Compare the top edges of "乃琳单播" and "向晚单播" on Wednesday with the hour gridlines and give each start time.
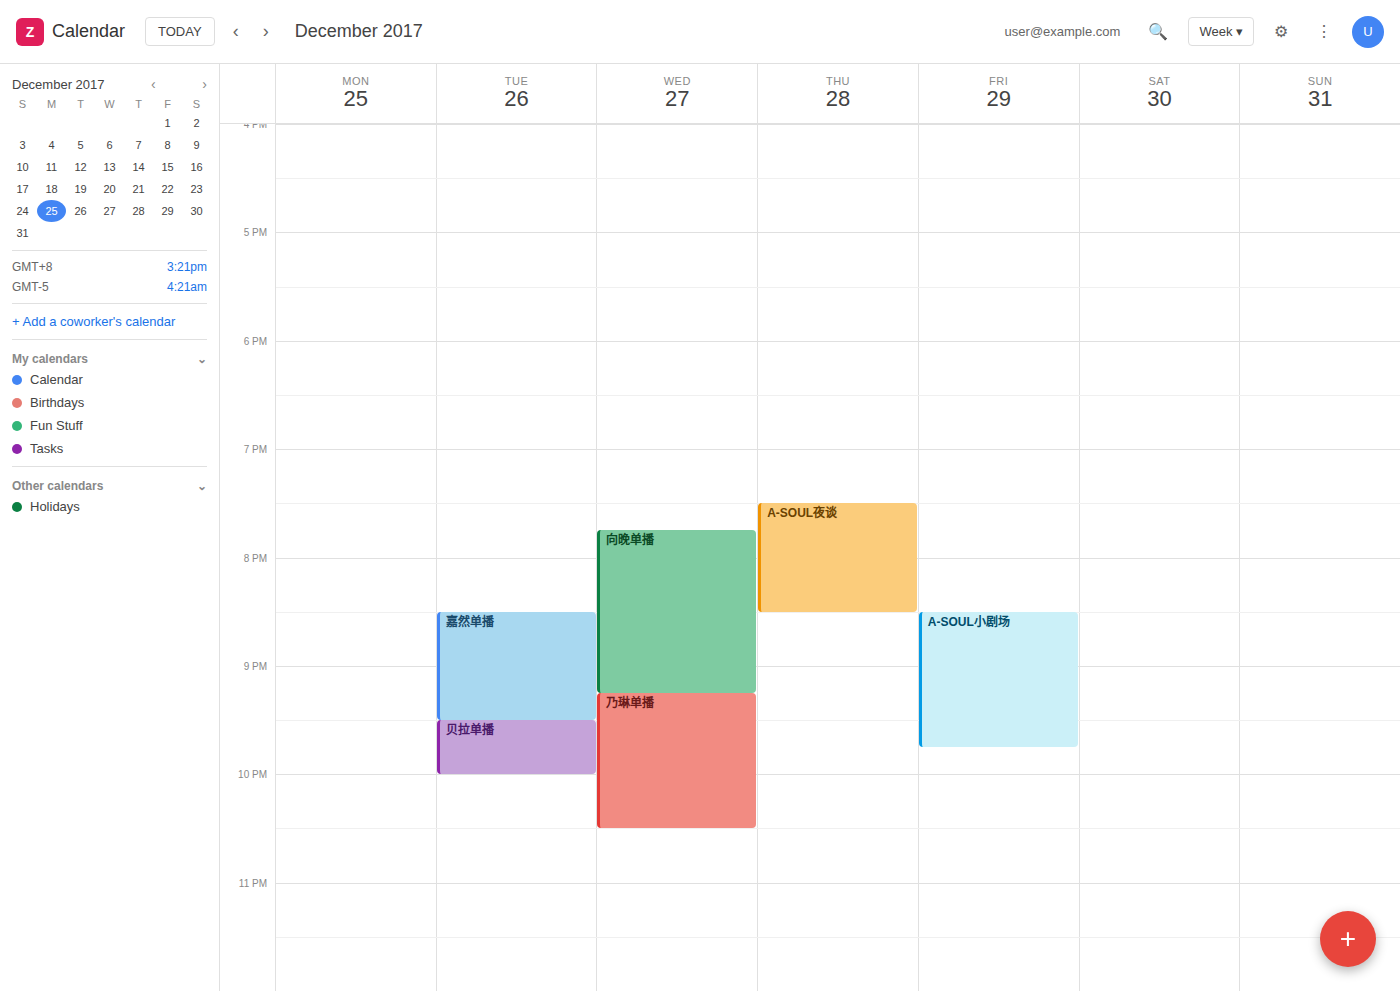
"乃琳单播": 9:15 PM, neither: a quarter of the way from the 9 PM line to the 10 PM line. "向晚单播": 7:45 PM, neither: three quarters of the way from the 7 PM line to the 8 PM line.